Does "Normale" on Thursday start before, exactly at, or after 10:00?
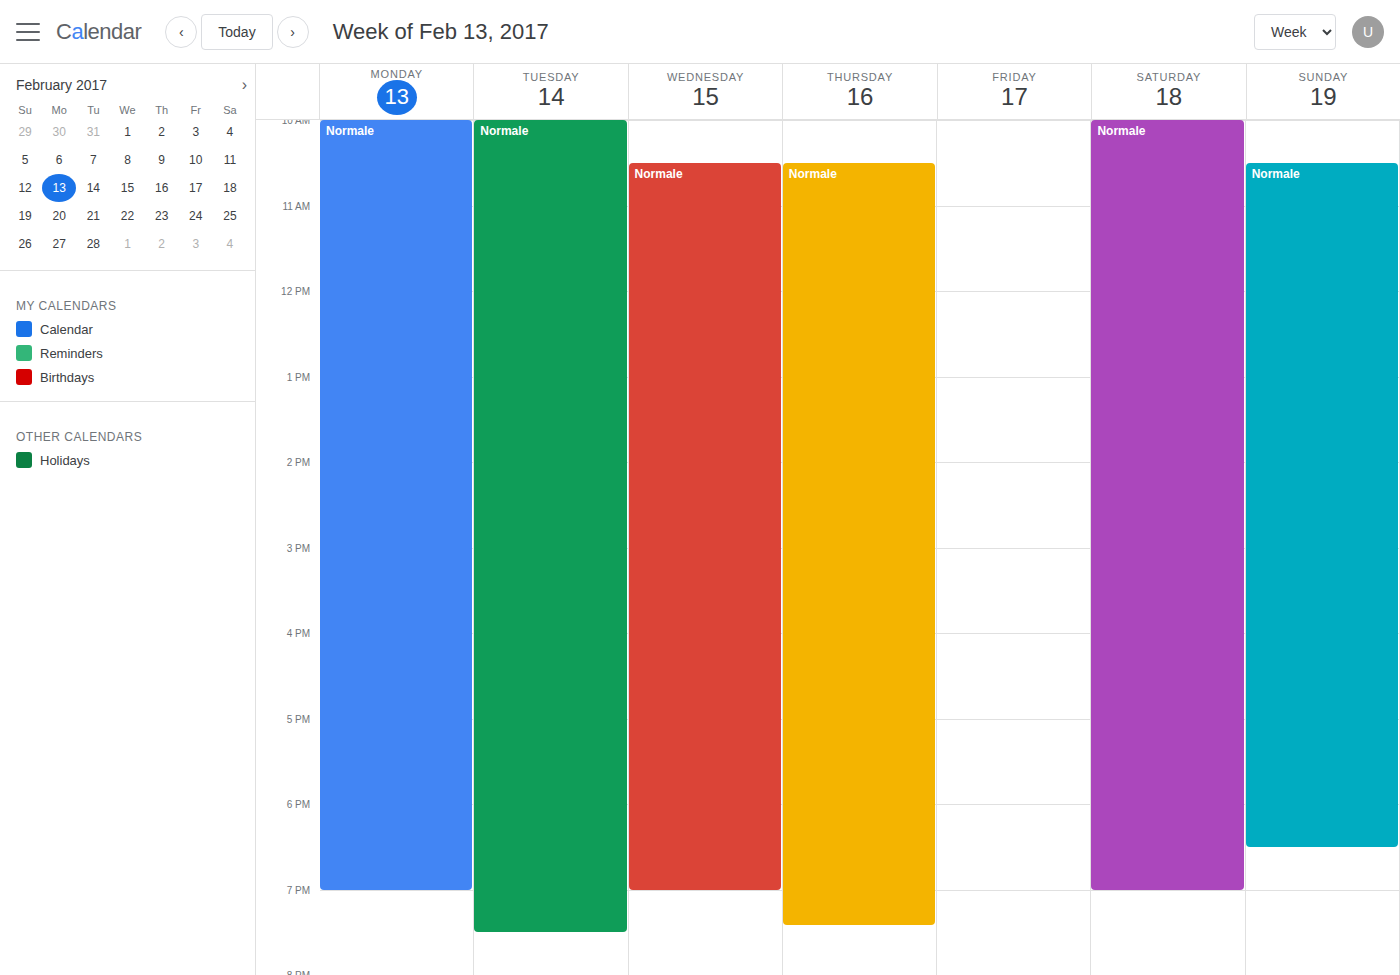
10:30 -- after 10:00, 30 minutes below the 10:00 line.